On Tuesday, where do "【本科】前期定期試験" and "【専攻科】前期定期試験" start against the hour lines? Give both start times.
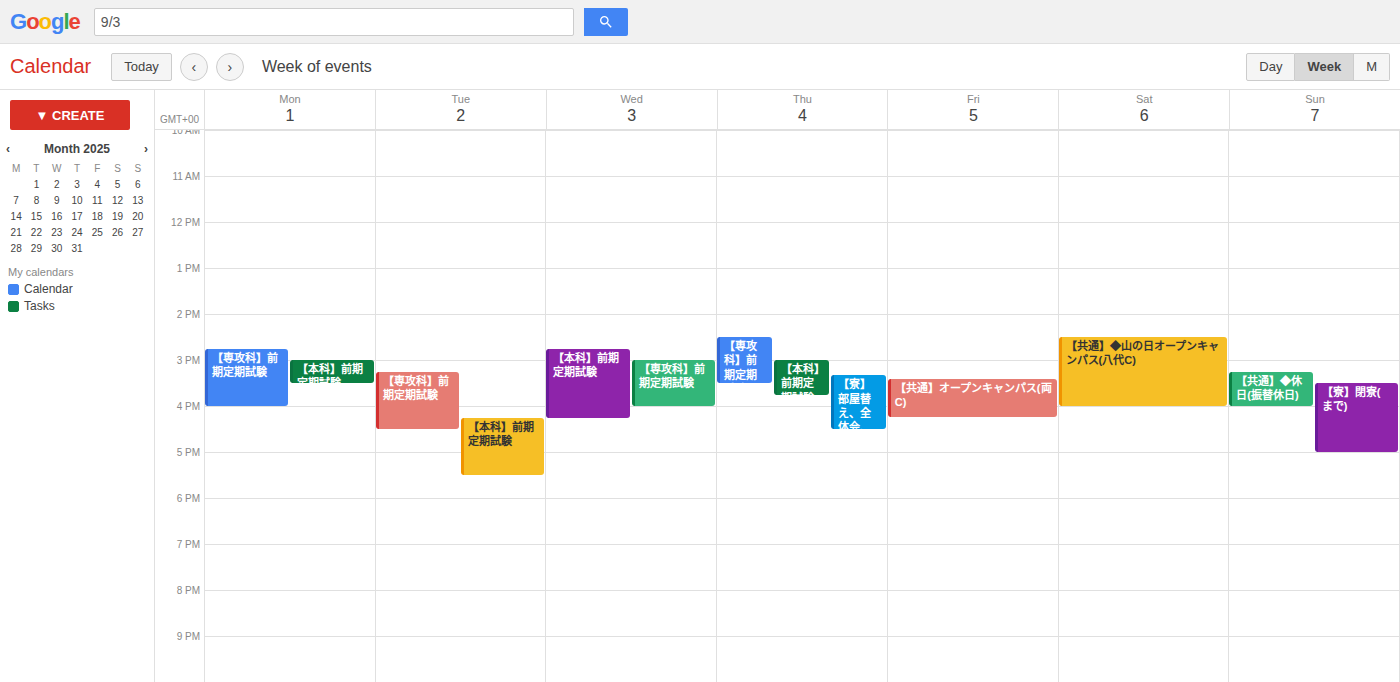
"【本科】前期定期試験": 4:15 PM, neither: a quarter of the way from the 4 PM line to the 5 PM line. "【専攻科】前期定期試験": 3:15 PM, neither: a quarter of the way from the 3 PM line to the 4 PM line.